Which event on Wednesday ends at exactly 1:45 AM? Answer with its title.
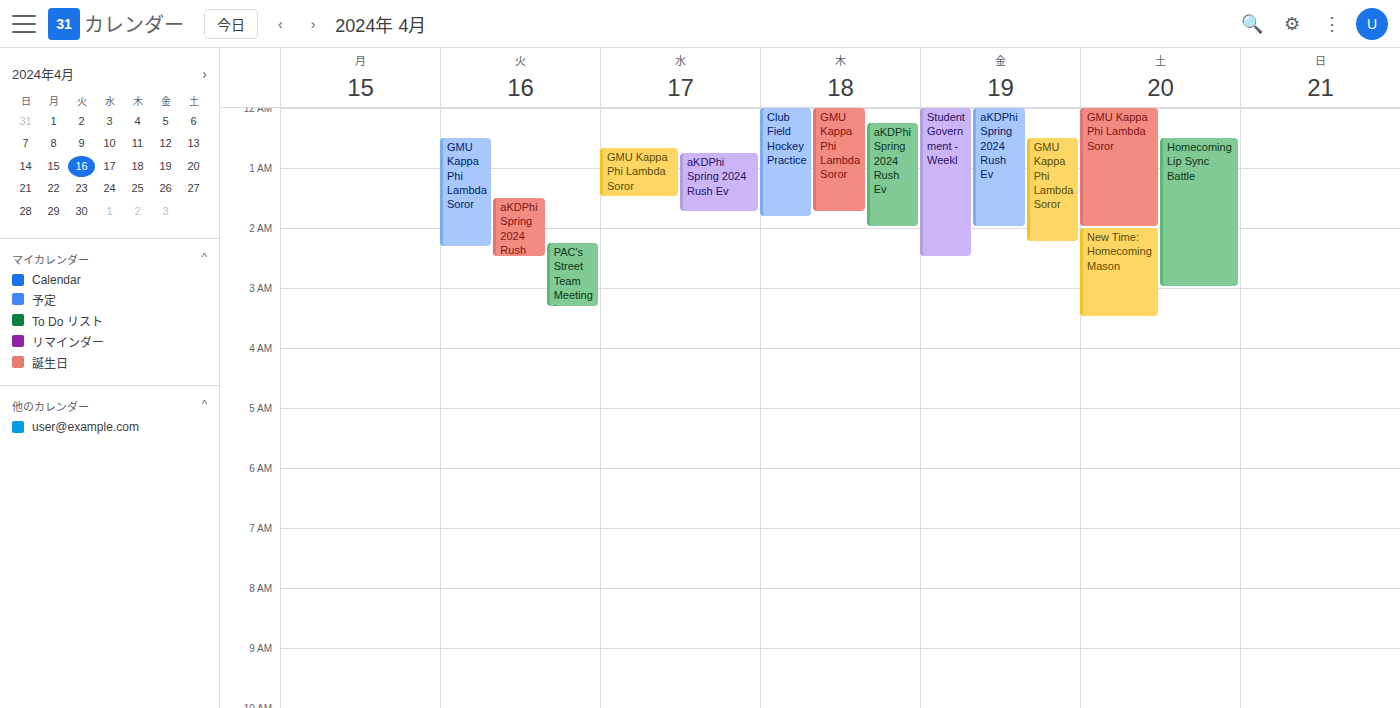
"aKDPhi Spring 2024 Rush Ev"